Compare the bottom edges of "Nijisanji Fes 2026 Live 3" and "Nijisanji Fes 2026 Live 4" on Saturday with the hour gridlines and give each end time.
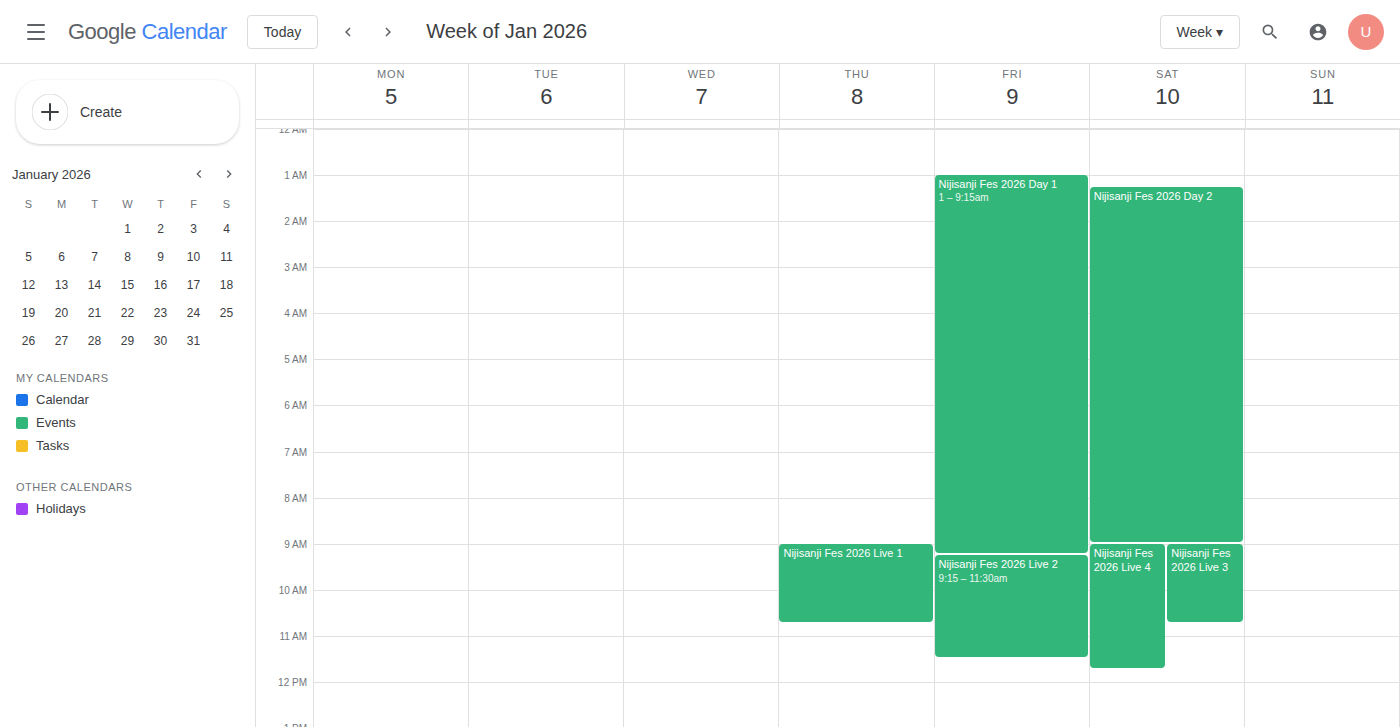
"Nijisanji Fes 2026 Live 3": 10:45, neither: three quarters of the way from the 10:00 line to the 11:00 line. "Nijisanji Fes 2026 Live 4": 11:45, neither: three quarters of the way from the 11:00 line to the 12:00 line.